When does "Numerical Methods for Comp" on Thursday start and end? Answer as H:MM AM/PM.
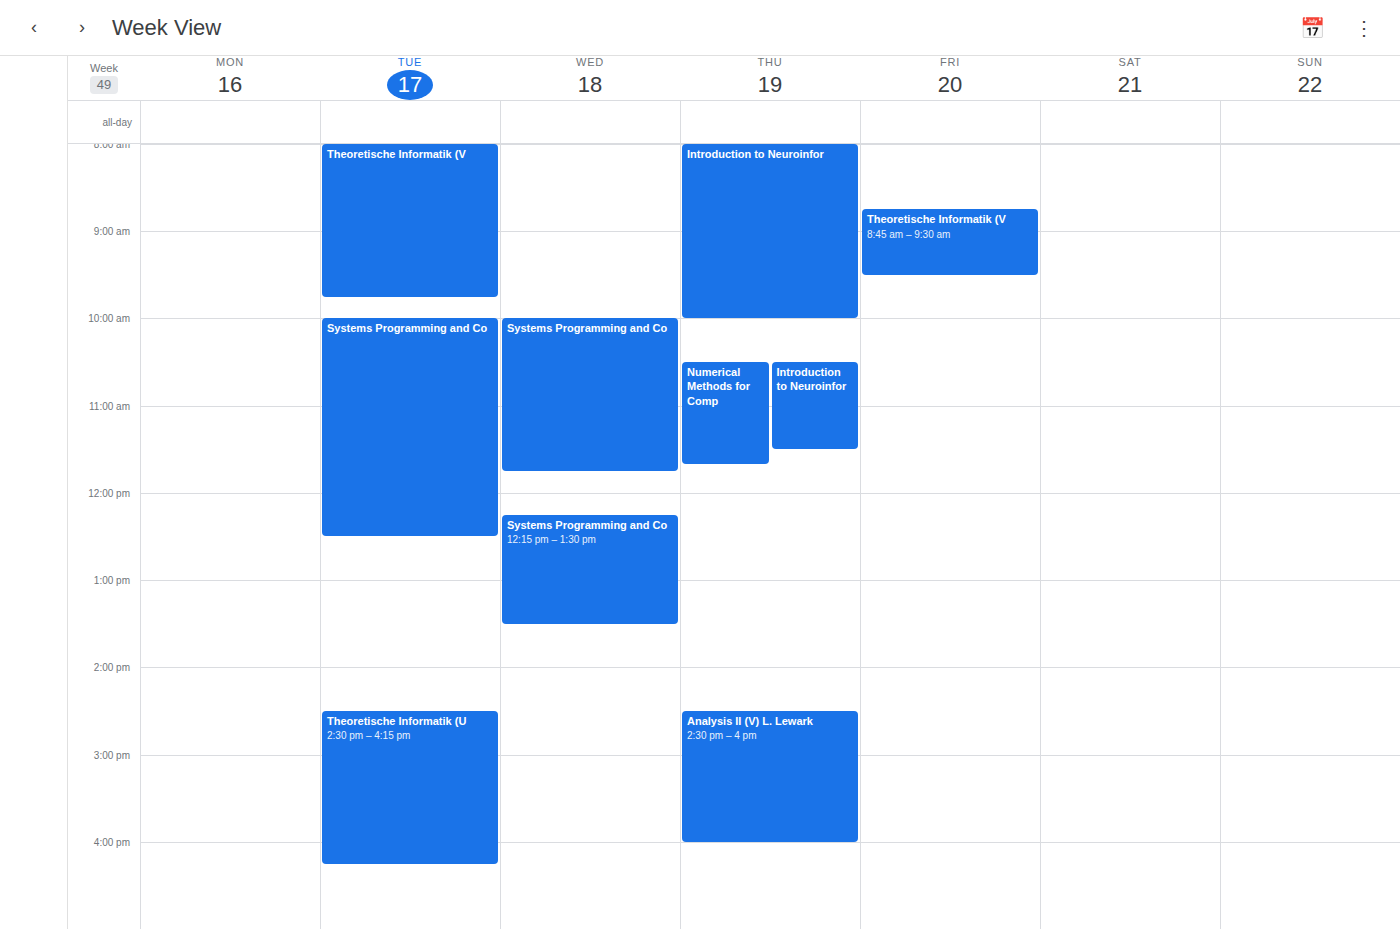
10:30 AM to 11:40 AM